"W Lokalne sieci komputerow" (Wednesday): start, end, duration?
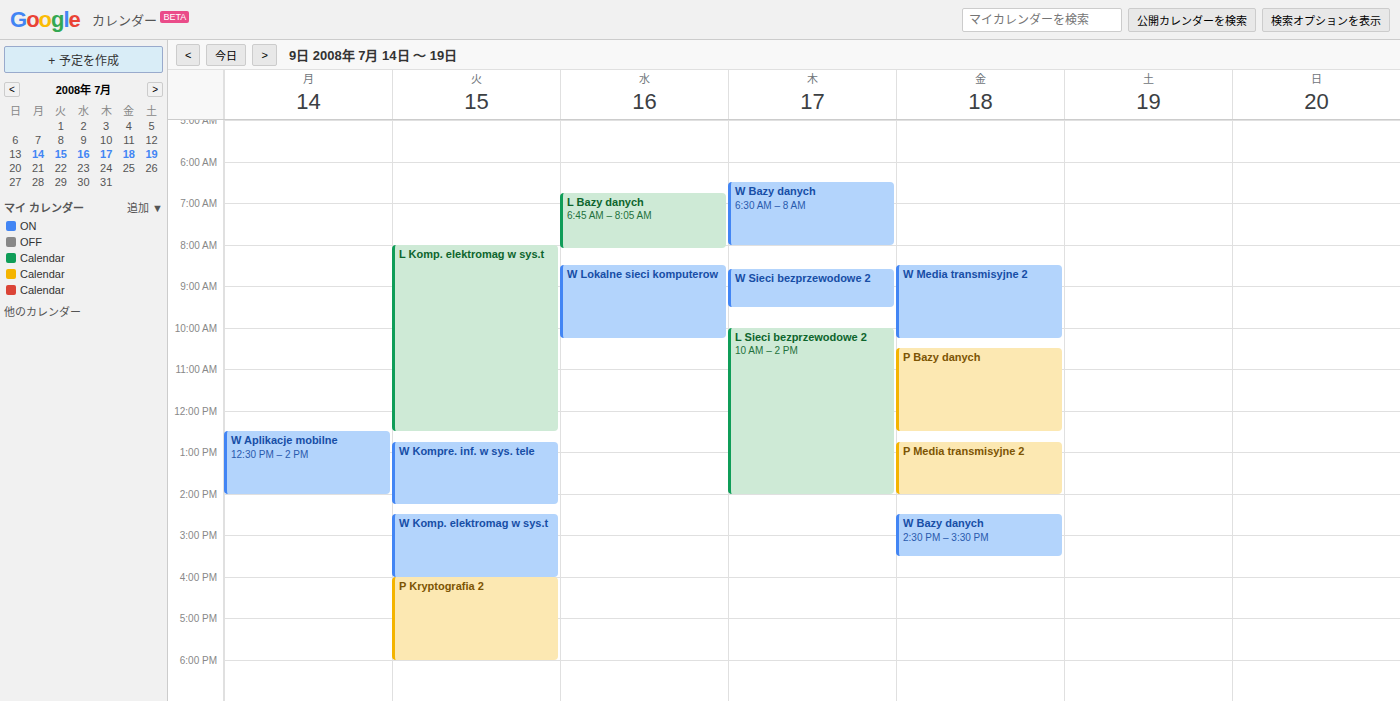
8:30 AM to 10:15 AM, 1 hour 45 minutes